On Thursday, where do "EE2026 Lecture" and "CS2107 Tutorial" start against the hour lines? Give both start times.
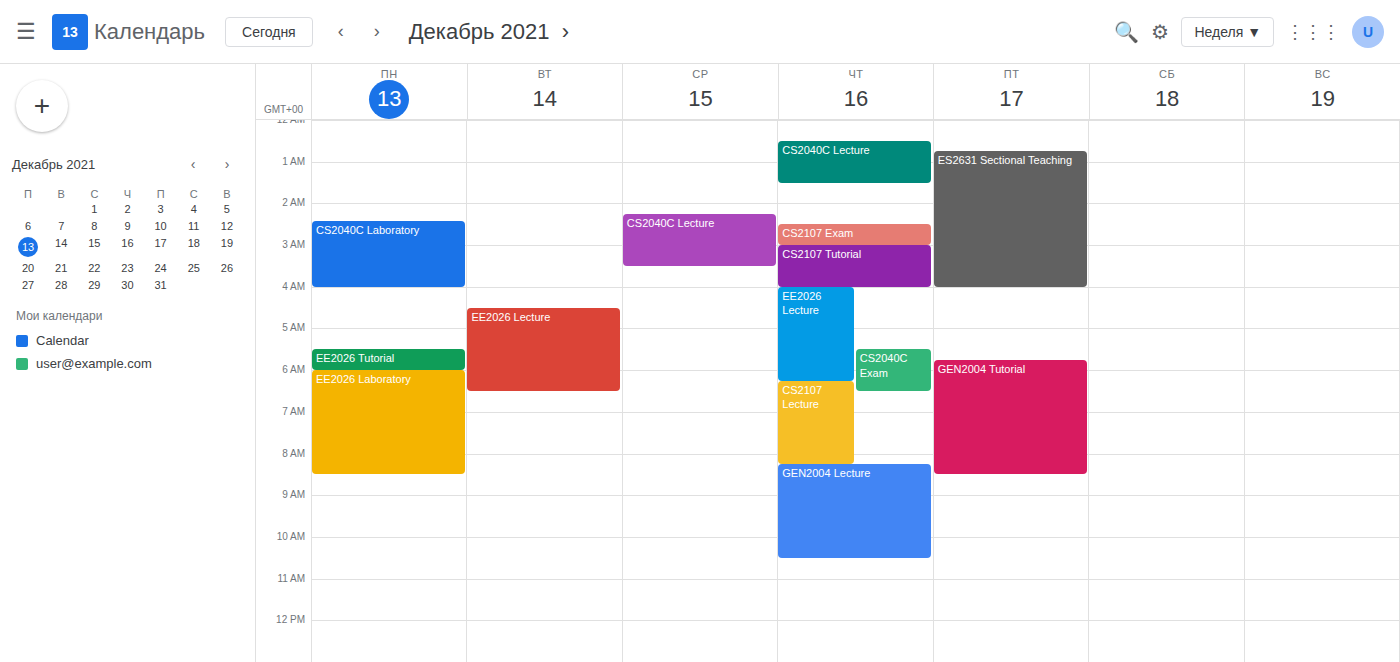
"EE2026 Lecture": 4:00 AM, exactly on the 4 AM line. "CS2107 Tutorial": 3:00 AM, exactly on the 3 AM line.